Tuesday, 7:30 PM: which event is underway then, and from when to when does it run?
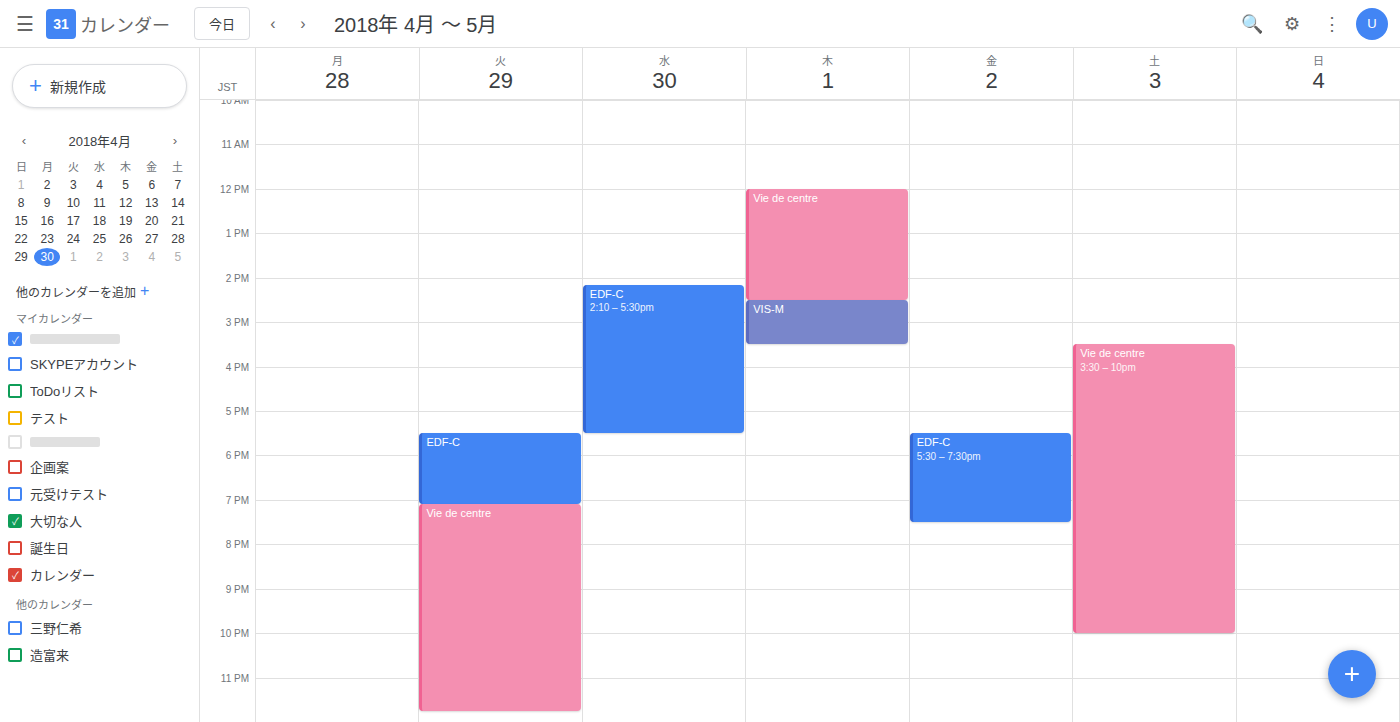
"Vie de centre", 7:05 PM to 11:45 PM